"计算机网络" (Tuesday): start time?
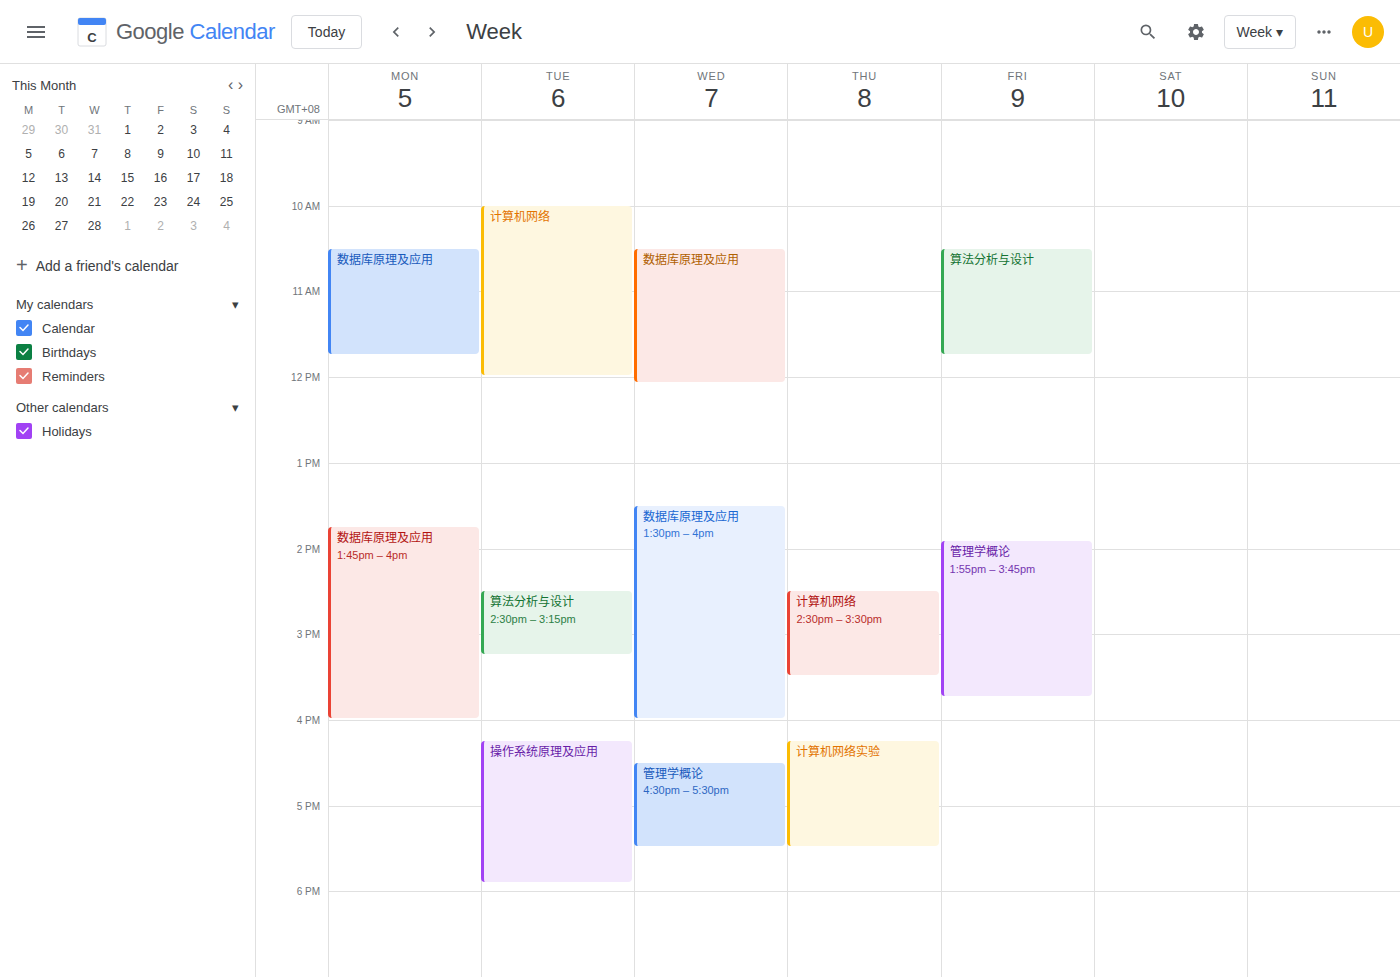
10:00 AM